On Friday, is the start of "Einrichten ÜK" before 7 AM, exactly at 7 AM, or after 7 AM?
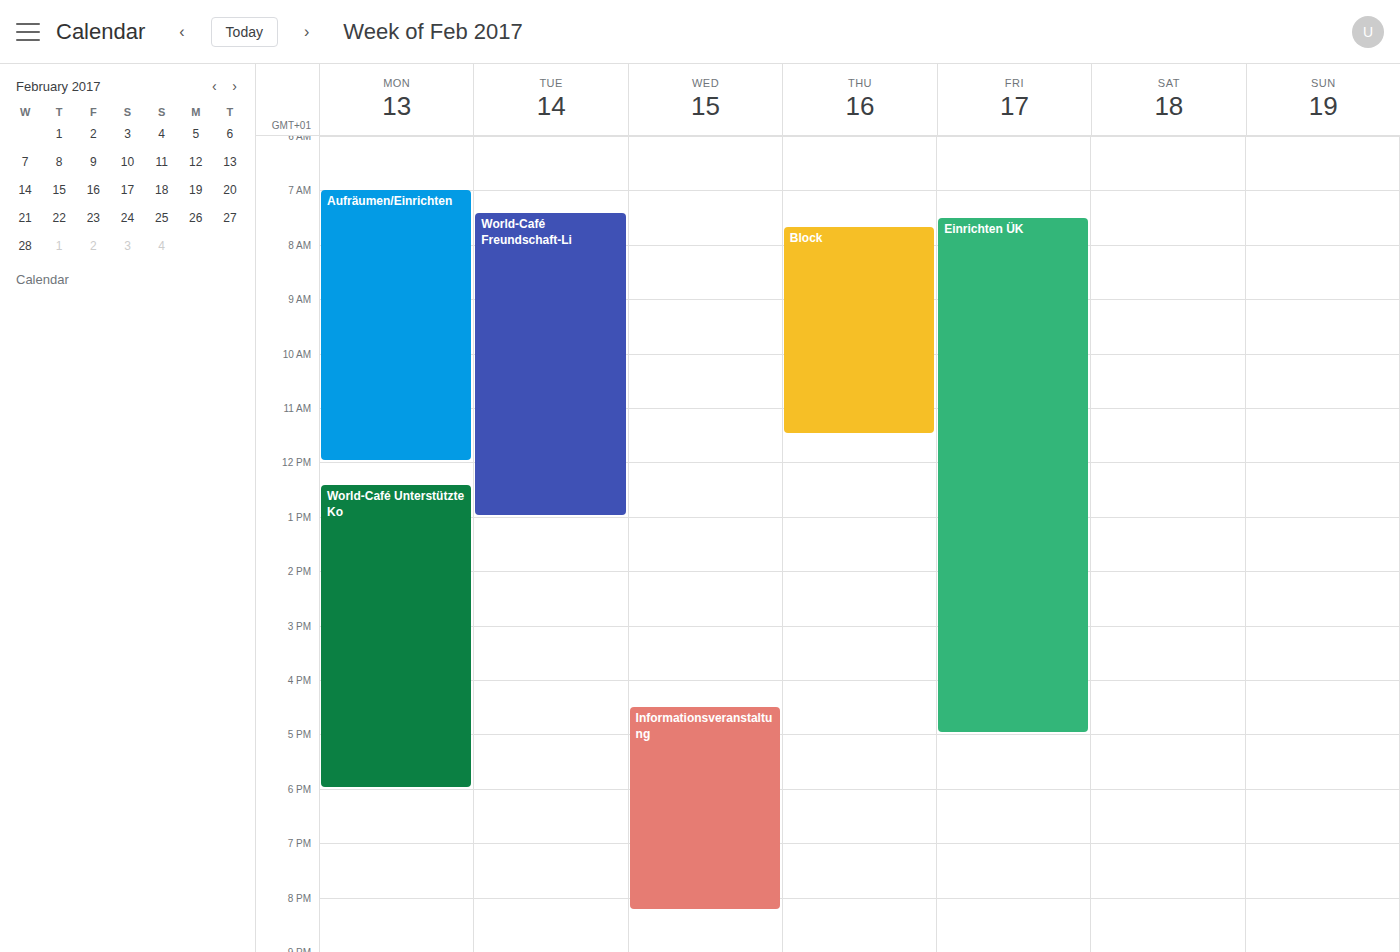
7:30 AM -- after 7 AM, 30 minutes below the 7 AM line.